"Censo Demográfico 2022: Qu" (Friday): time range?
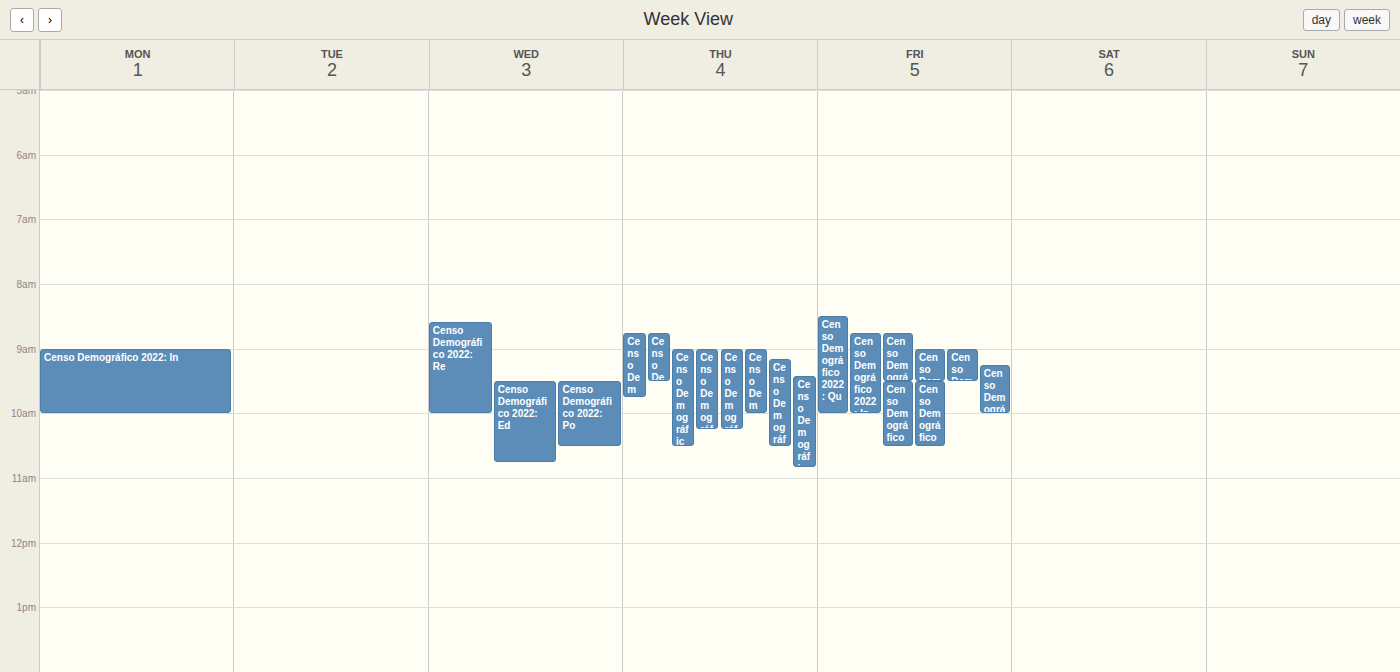
8:30 AM to 10:00 AM